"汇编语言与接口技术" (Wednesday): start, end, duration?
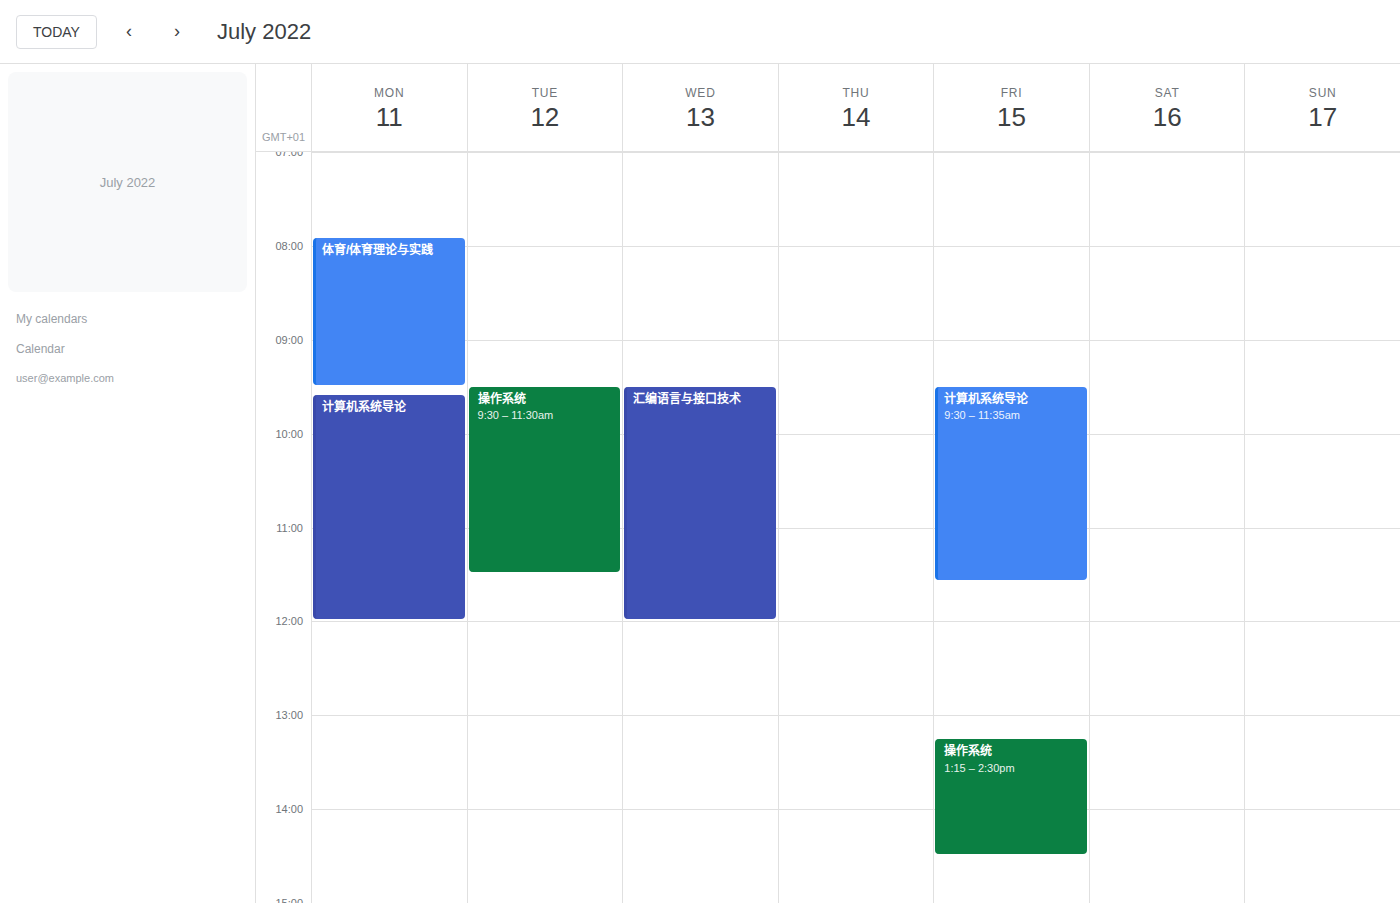
9:30 AM to 12:00 PM, 2 hours 30 minutes